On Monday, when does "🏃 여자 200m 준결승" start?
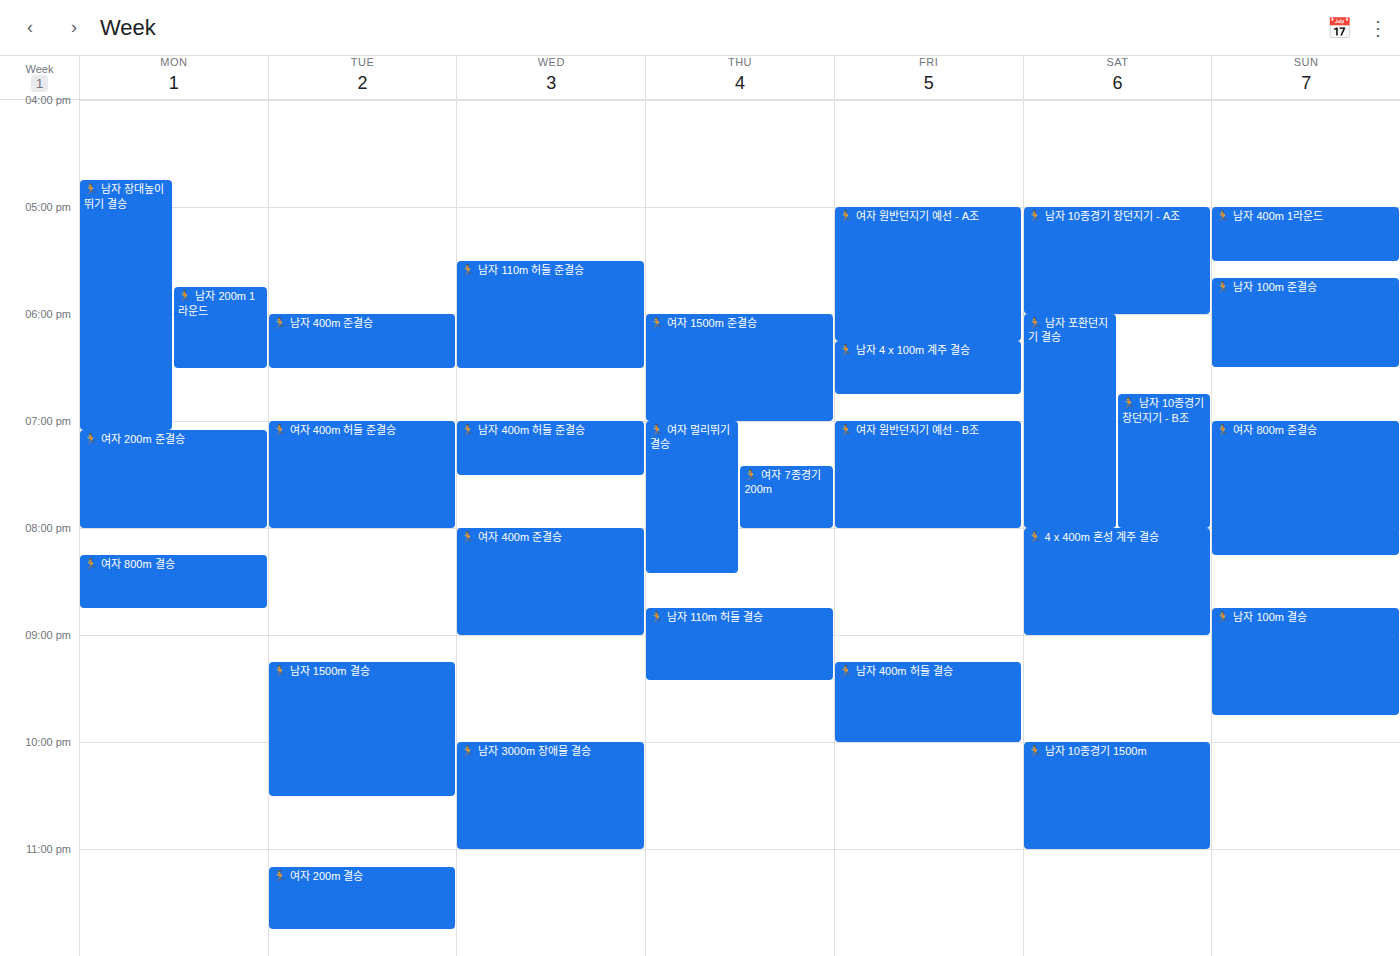
7:05 PM